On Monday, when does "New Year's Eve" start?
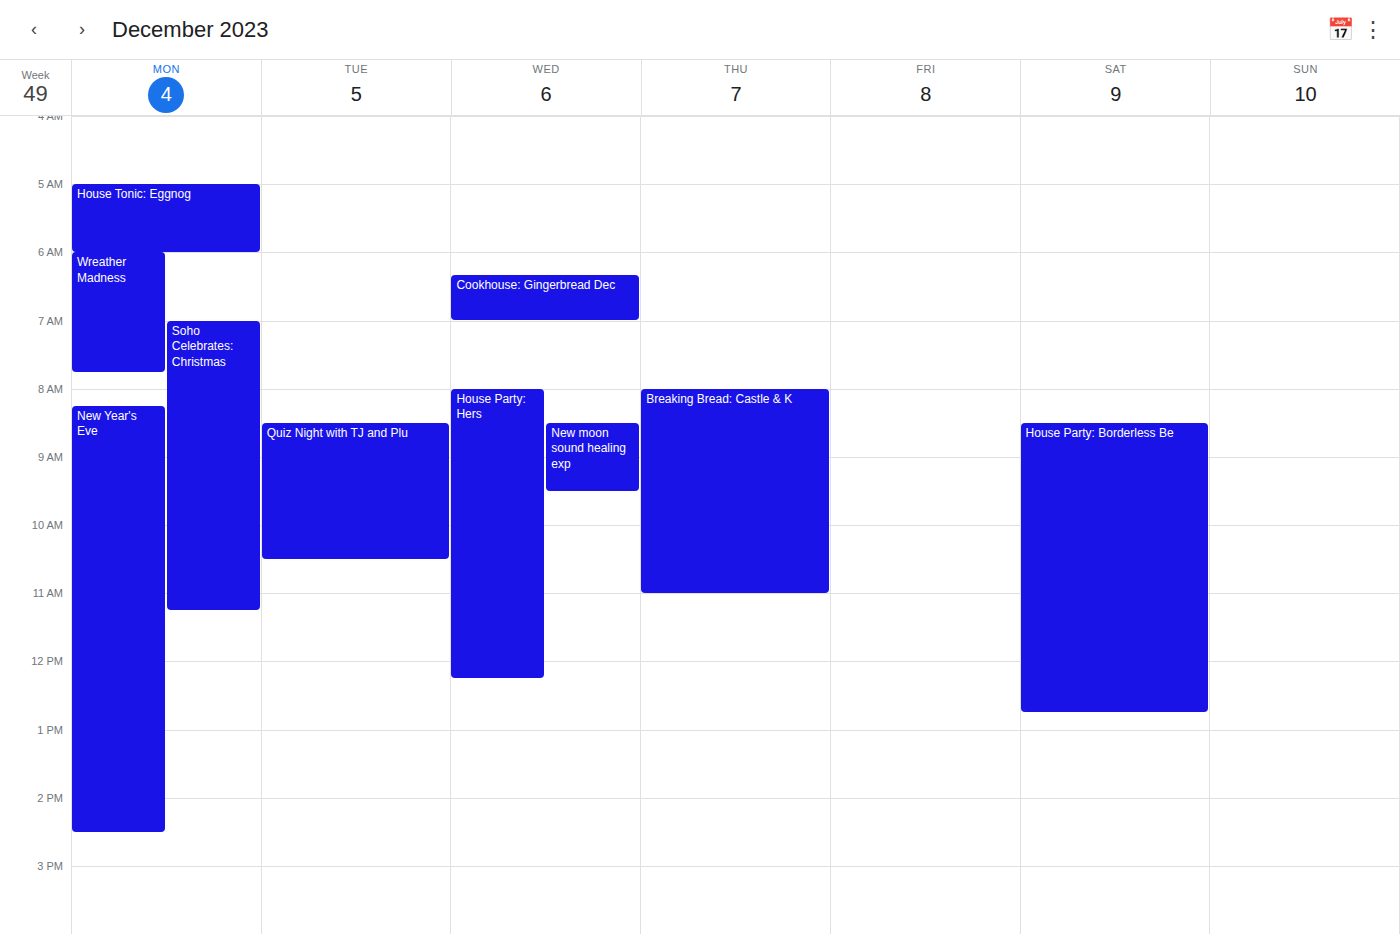
08:15